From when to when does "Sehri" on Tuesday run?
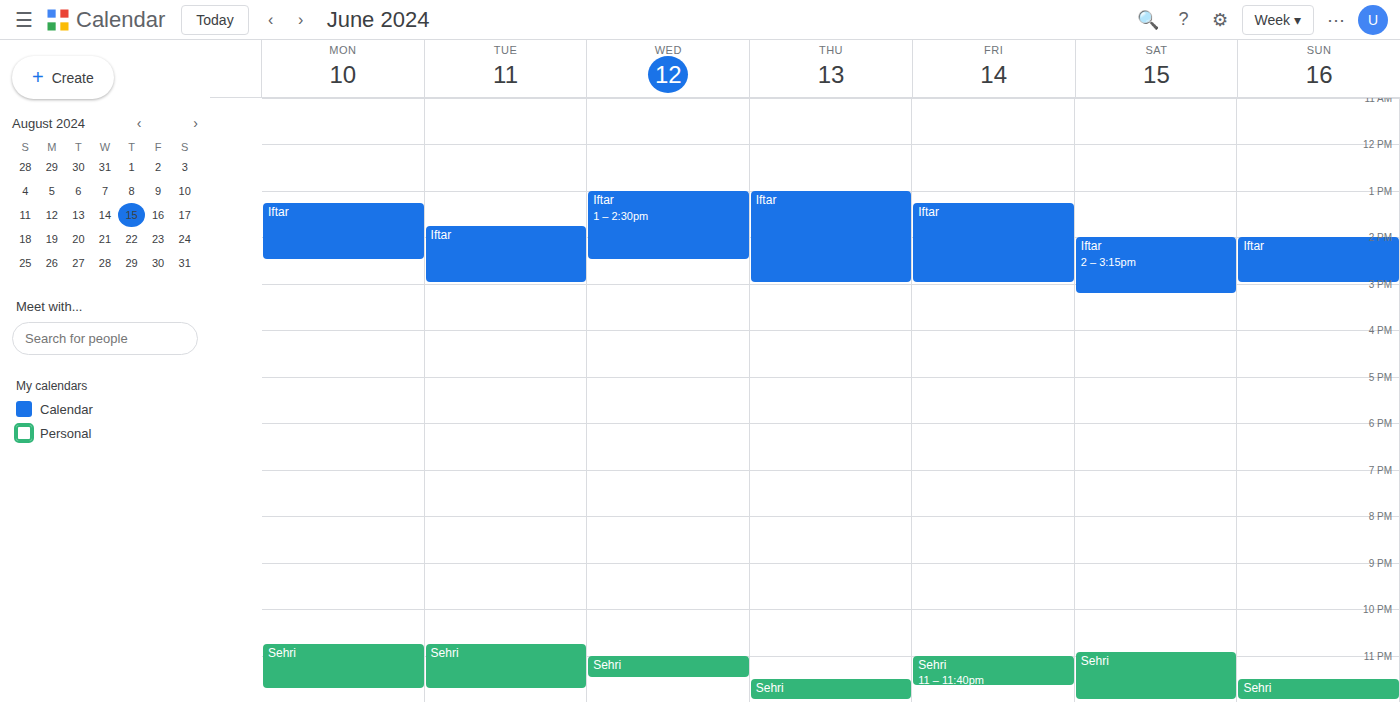
10:45 PM to 11:45 PM